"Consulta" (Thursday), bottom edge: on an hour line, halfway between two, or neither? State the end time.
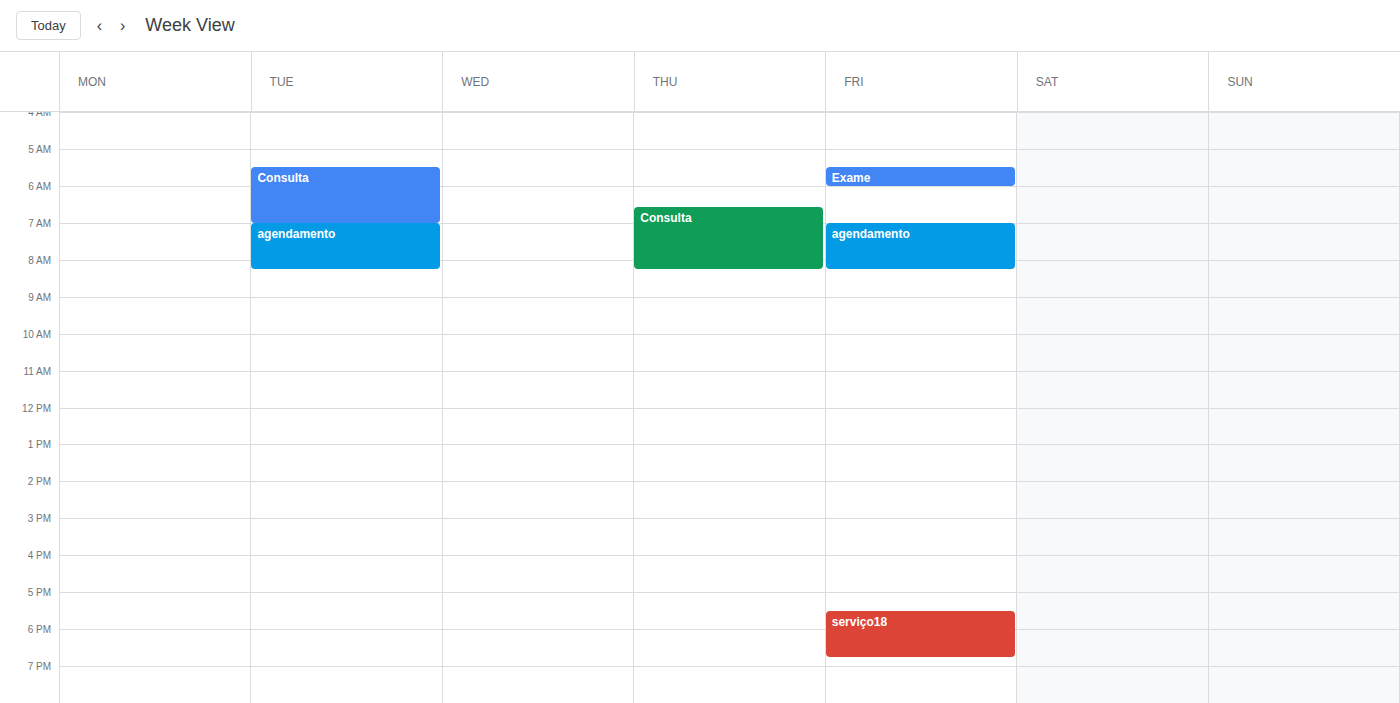
8:15 AM -- neither: a quarter of the way from the 8 AM line to the 9 AM line.